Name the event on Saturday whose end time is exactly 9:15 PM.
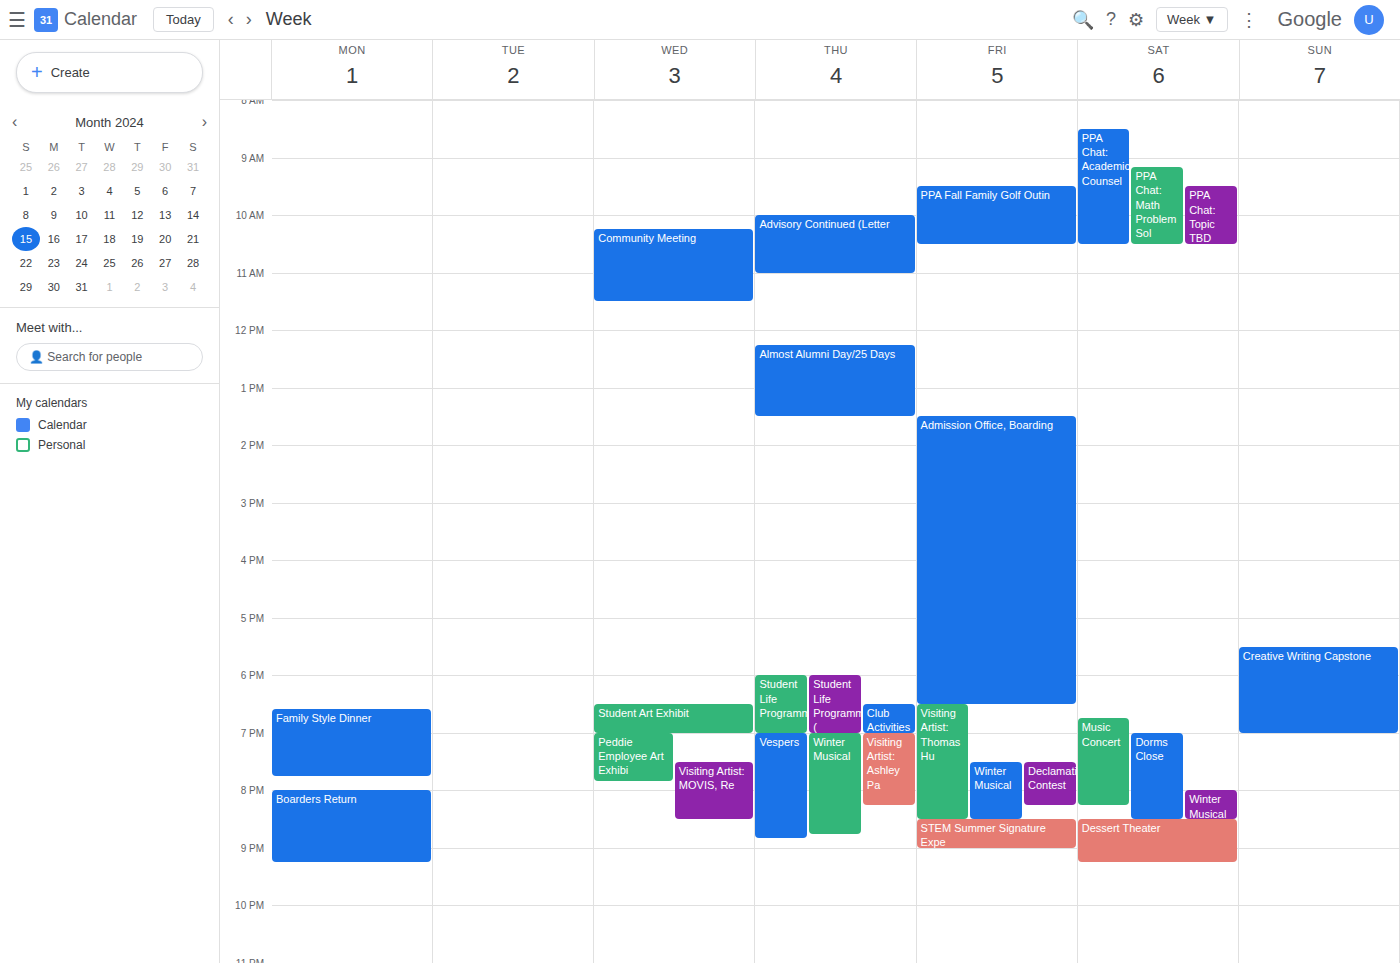
"Dessert Theater"